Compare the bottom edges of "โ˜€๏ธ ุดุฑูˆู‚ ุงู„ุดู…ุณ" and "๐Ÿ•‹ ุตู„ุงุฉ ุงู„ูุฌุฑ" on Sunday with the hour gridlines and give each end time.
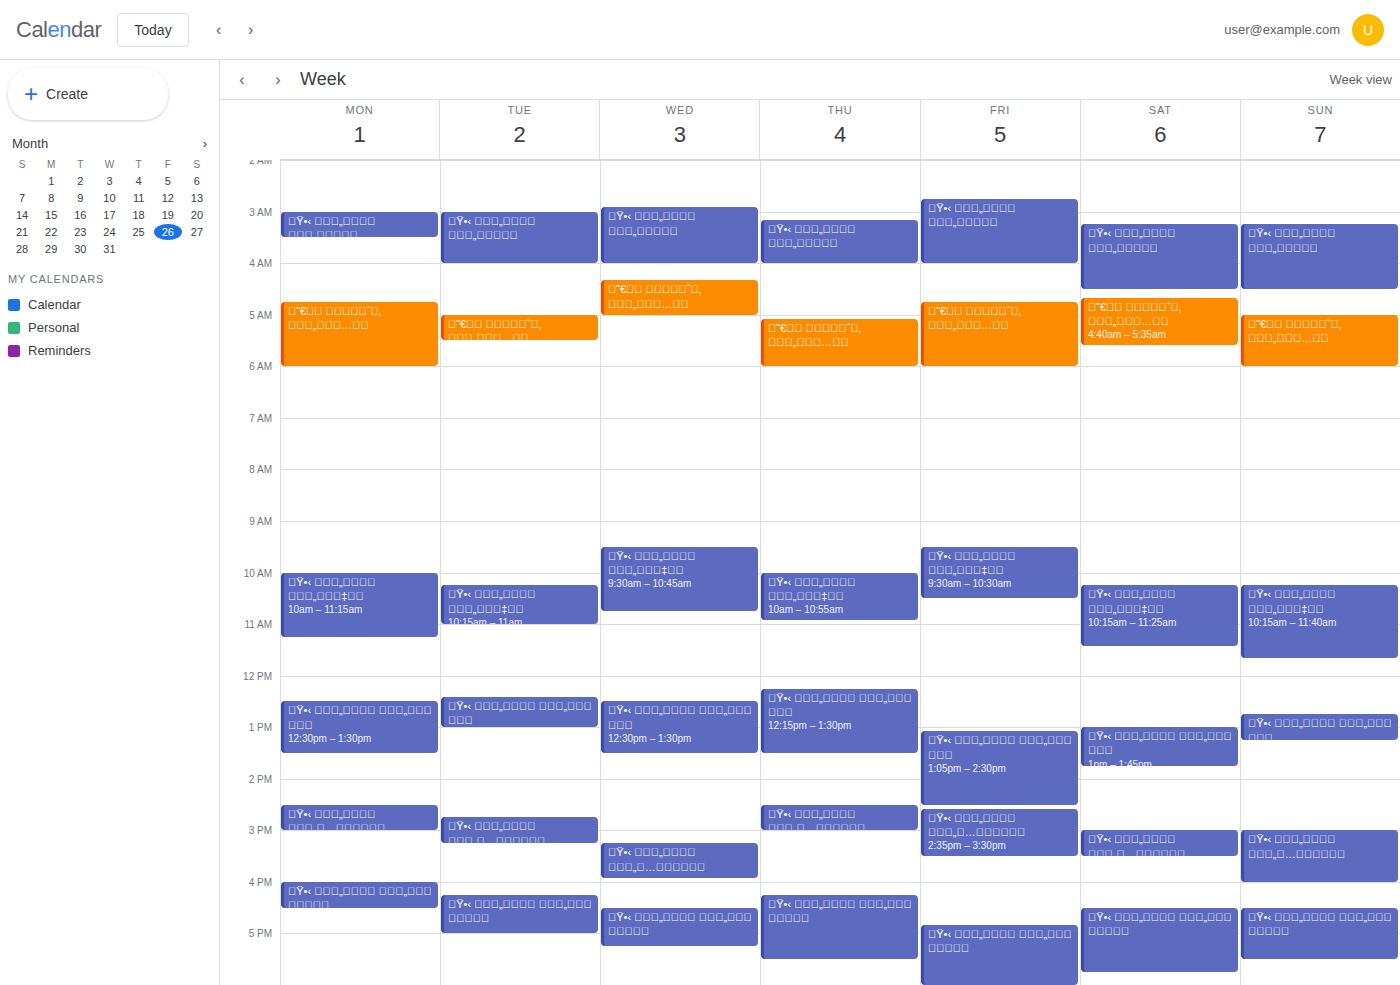
"โ˜€๏ธ ุดุฑูˆู‚ ุงู„ุดู…ุณ": 6:00 AM, exactly on the 6 AM line. "๐Ÿ•‹ ุตู„ุงุฉ ุงู„ูุฌุฑ": 4:30 AM, halfway between the 4 AM and 5 AM lines.